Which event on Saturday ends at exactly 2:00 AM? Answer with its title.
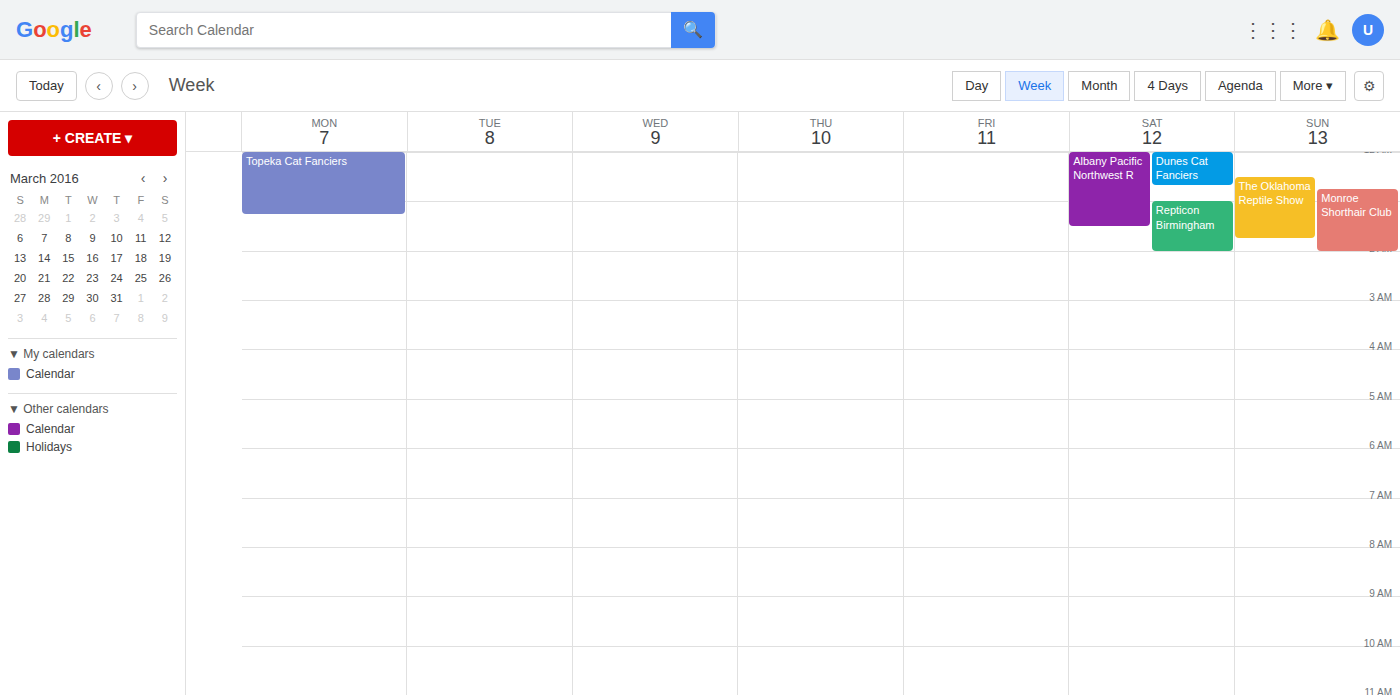
"Repticon Birmingham"